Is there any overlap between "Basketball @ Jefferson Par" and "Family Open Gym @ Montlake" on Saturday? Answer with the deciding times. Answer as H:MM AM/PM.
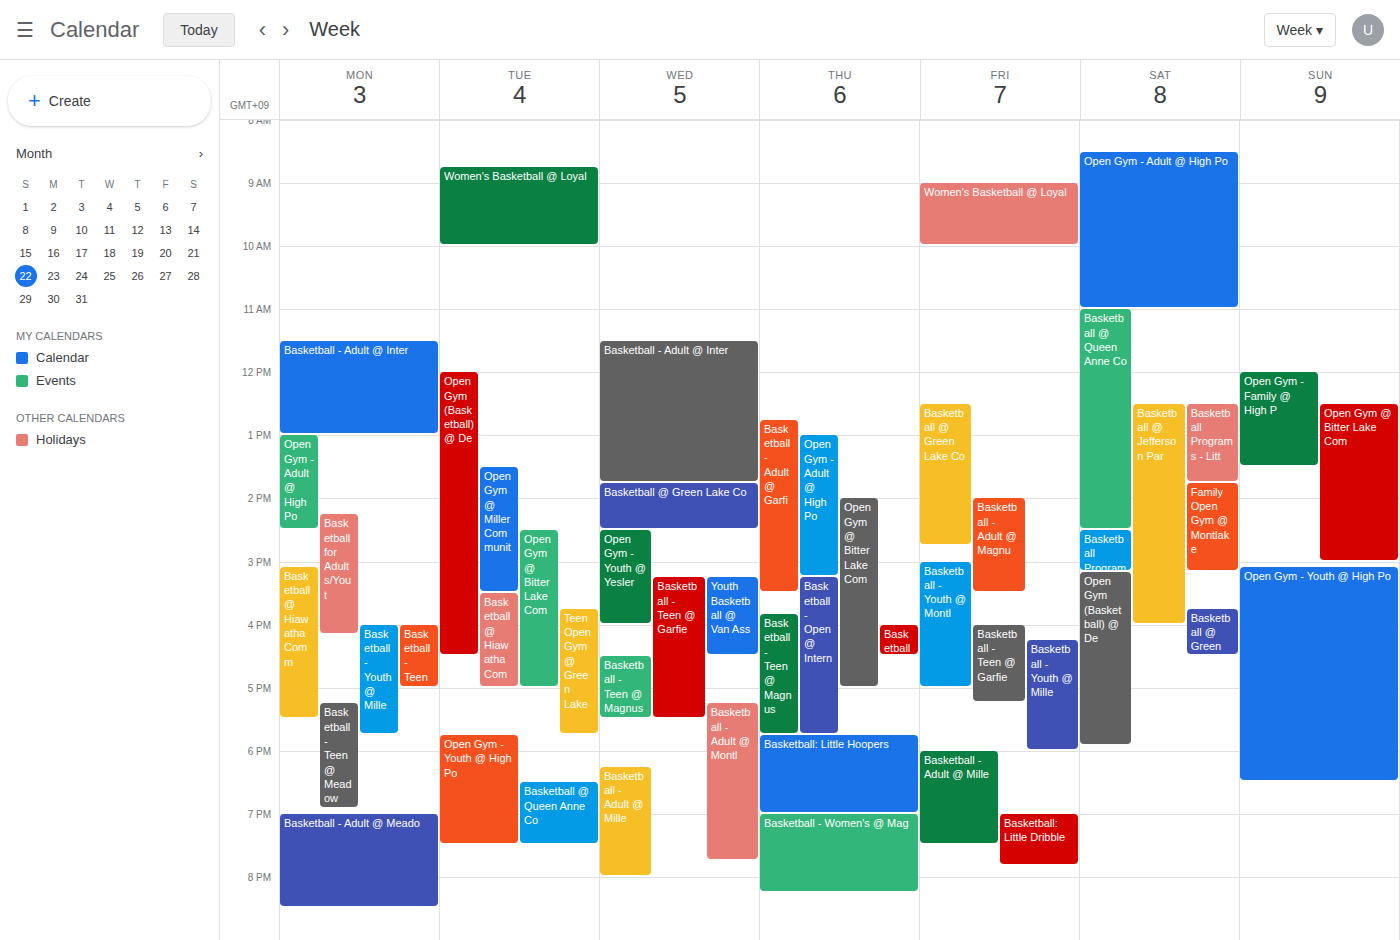
"Family Open Gym @ Montlake" runs 1:45 PM to 3:10 PM, inside "Basketball @ Jefferson Par" -- they overlap.